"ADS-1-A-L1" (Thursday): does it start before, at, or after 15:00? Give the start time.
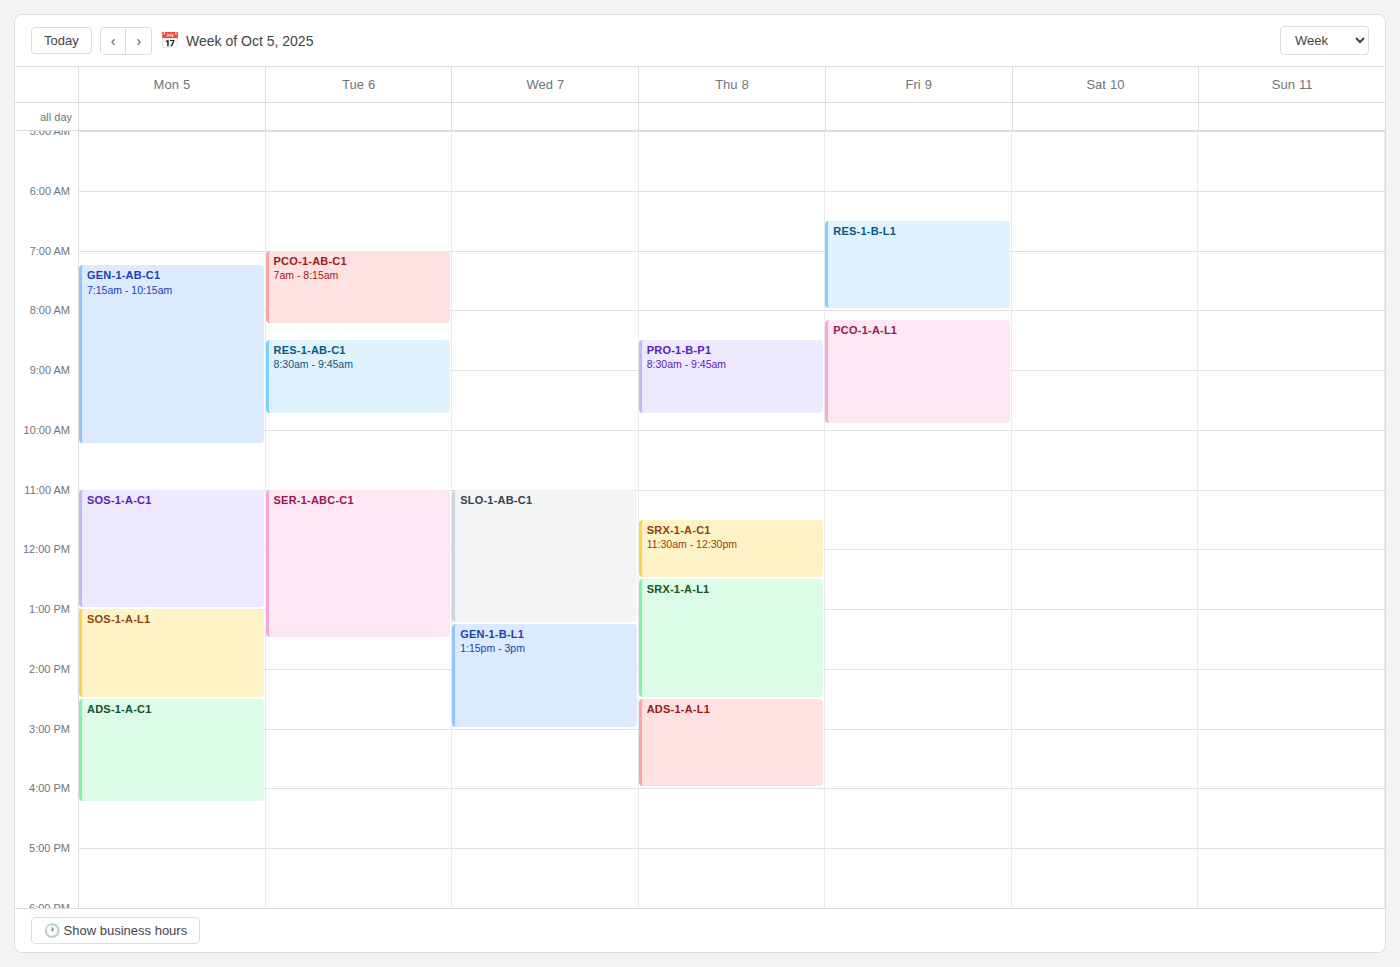
14:30 -- before 15:00, 30 minutes above the 15:00 line.